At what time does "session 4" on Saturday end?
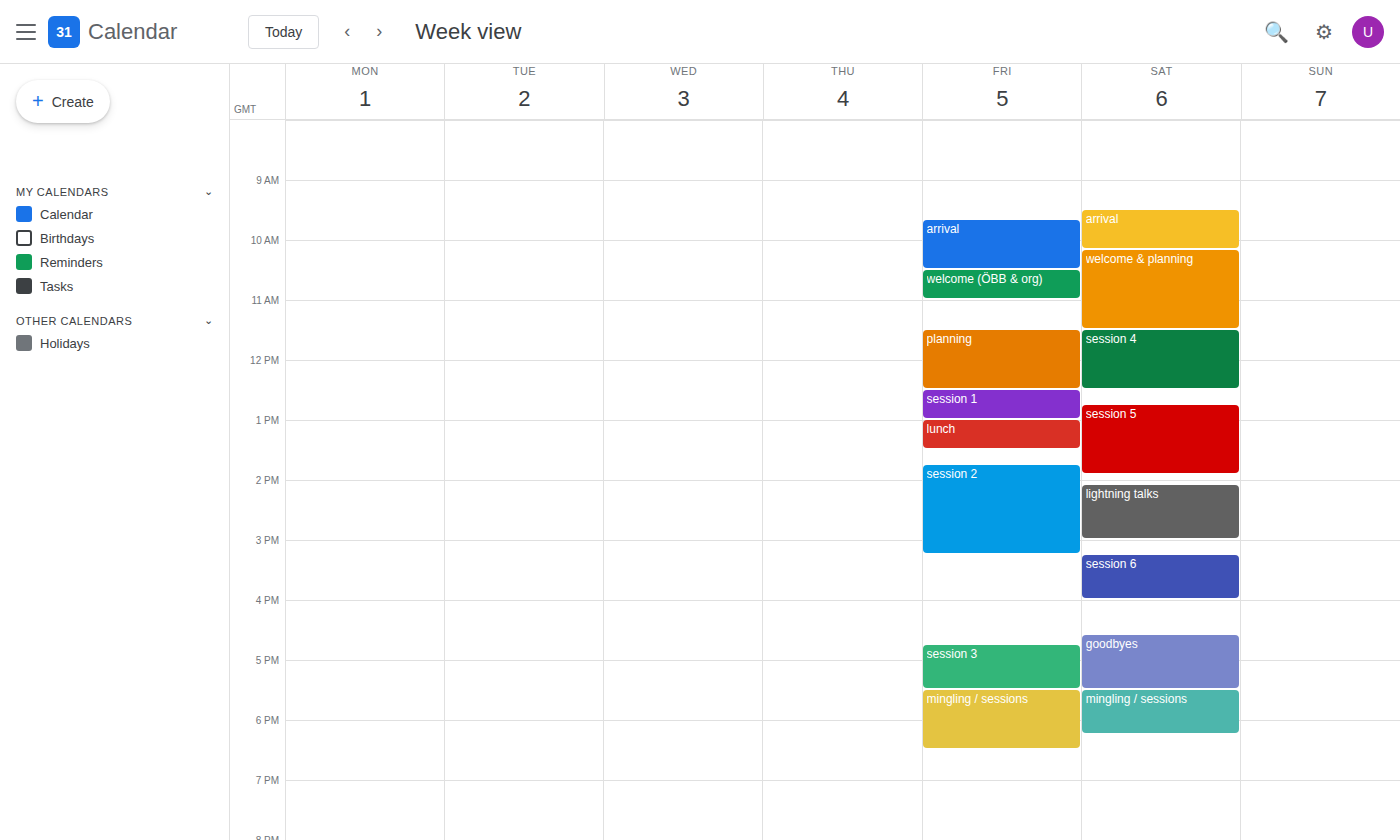
12:30 PM